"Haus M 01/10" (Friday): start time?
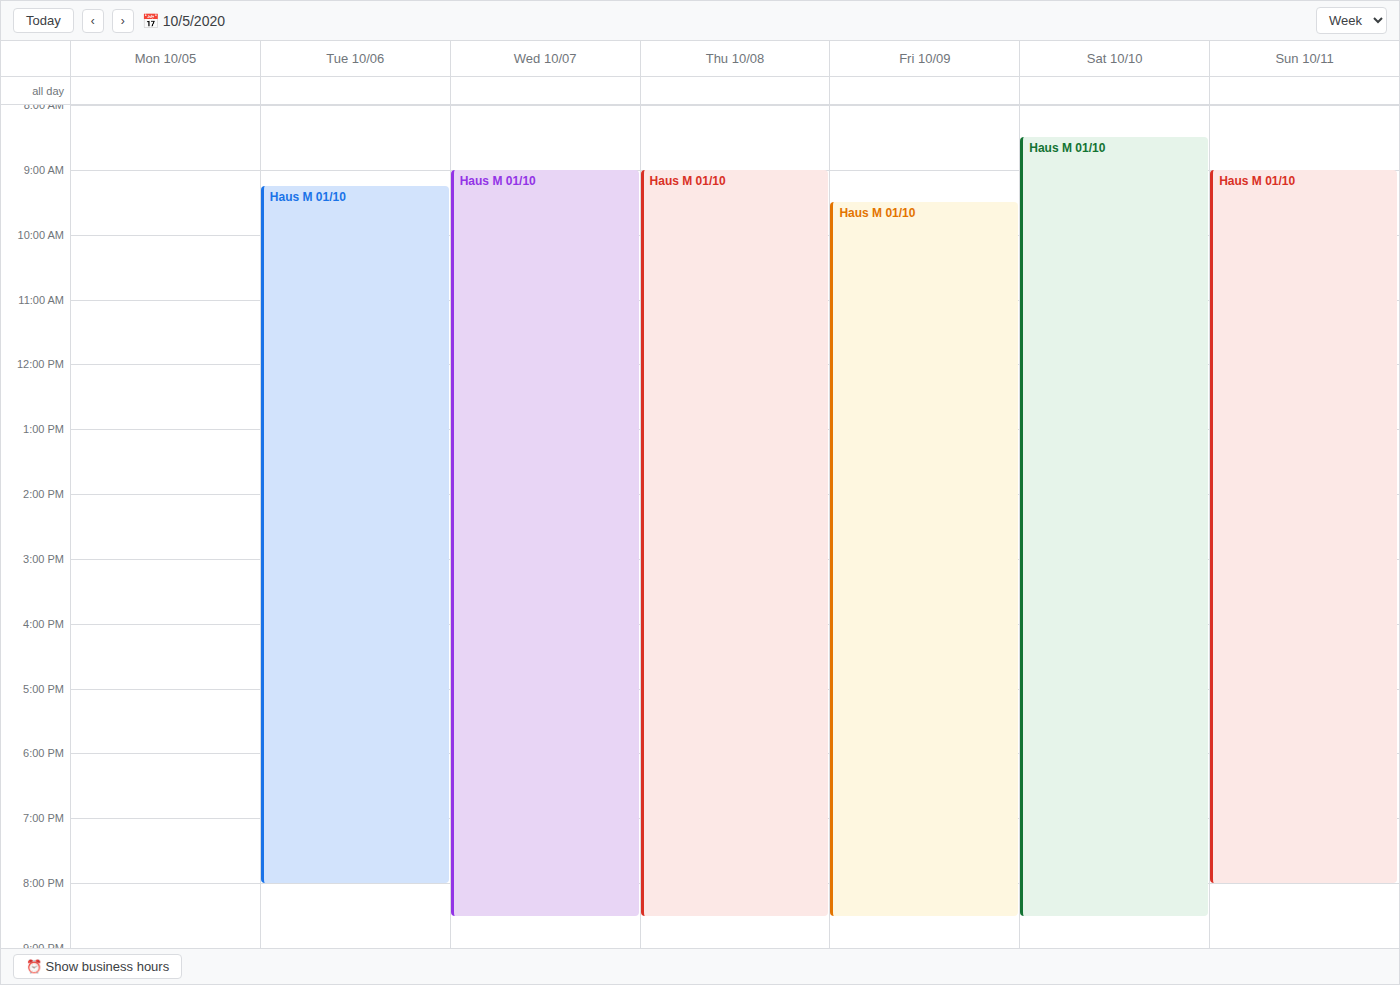
9:30 AM